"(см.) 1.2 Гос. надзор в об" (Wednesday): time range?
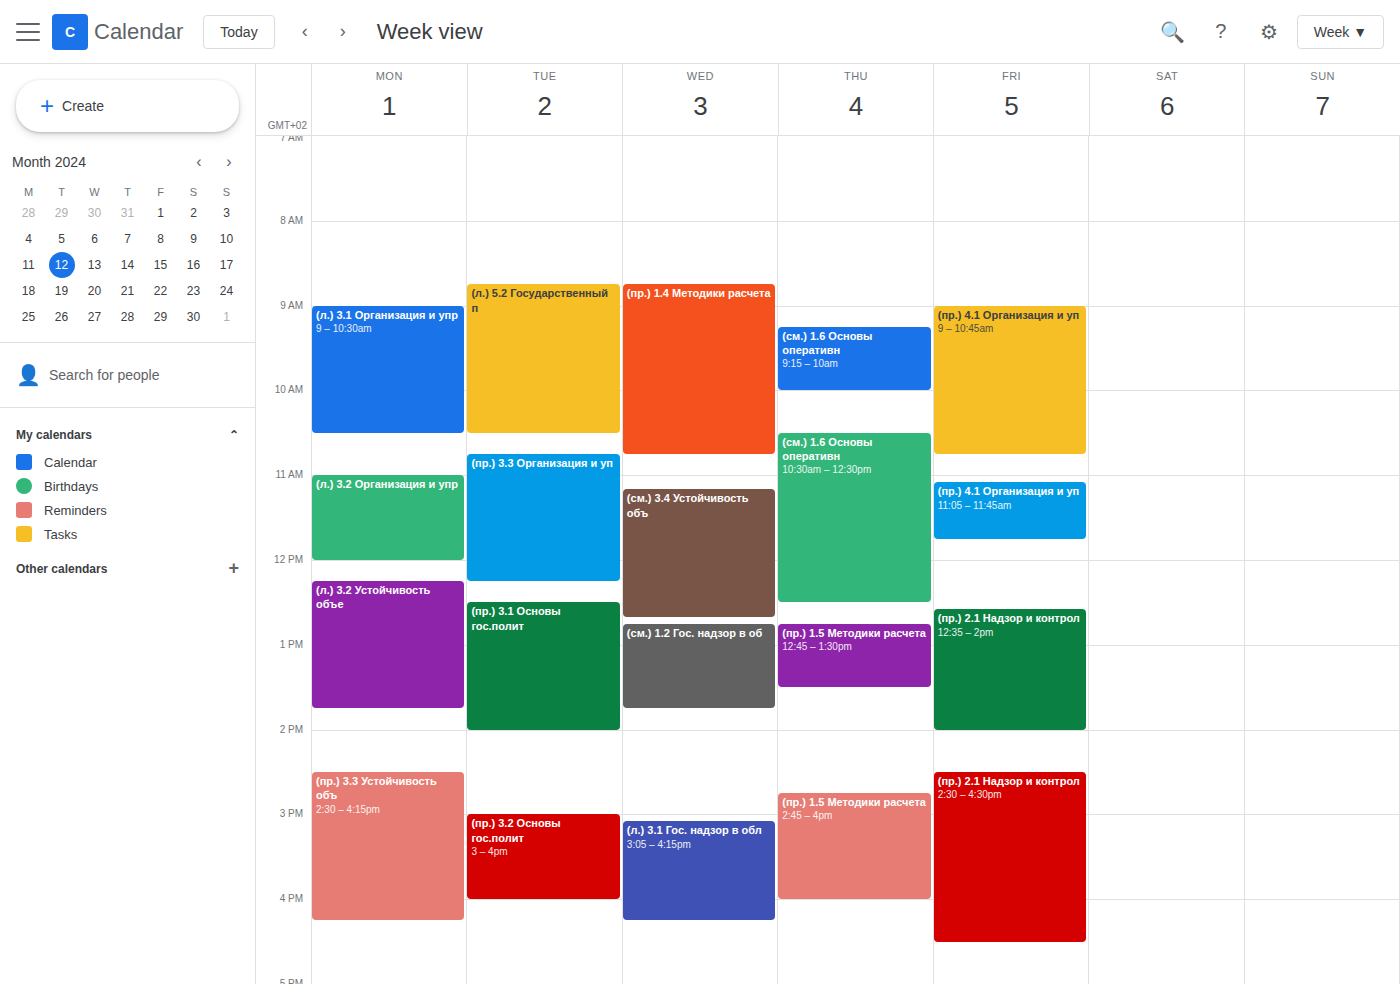
12:45 PM to 1:45 PM